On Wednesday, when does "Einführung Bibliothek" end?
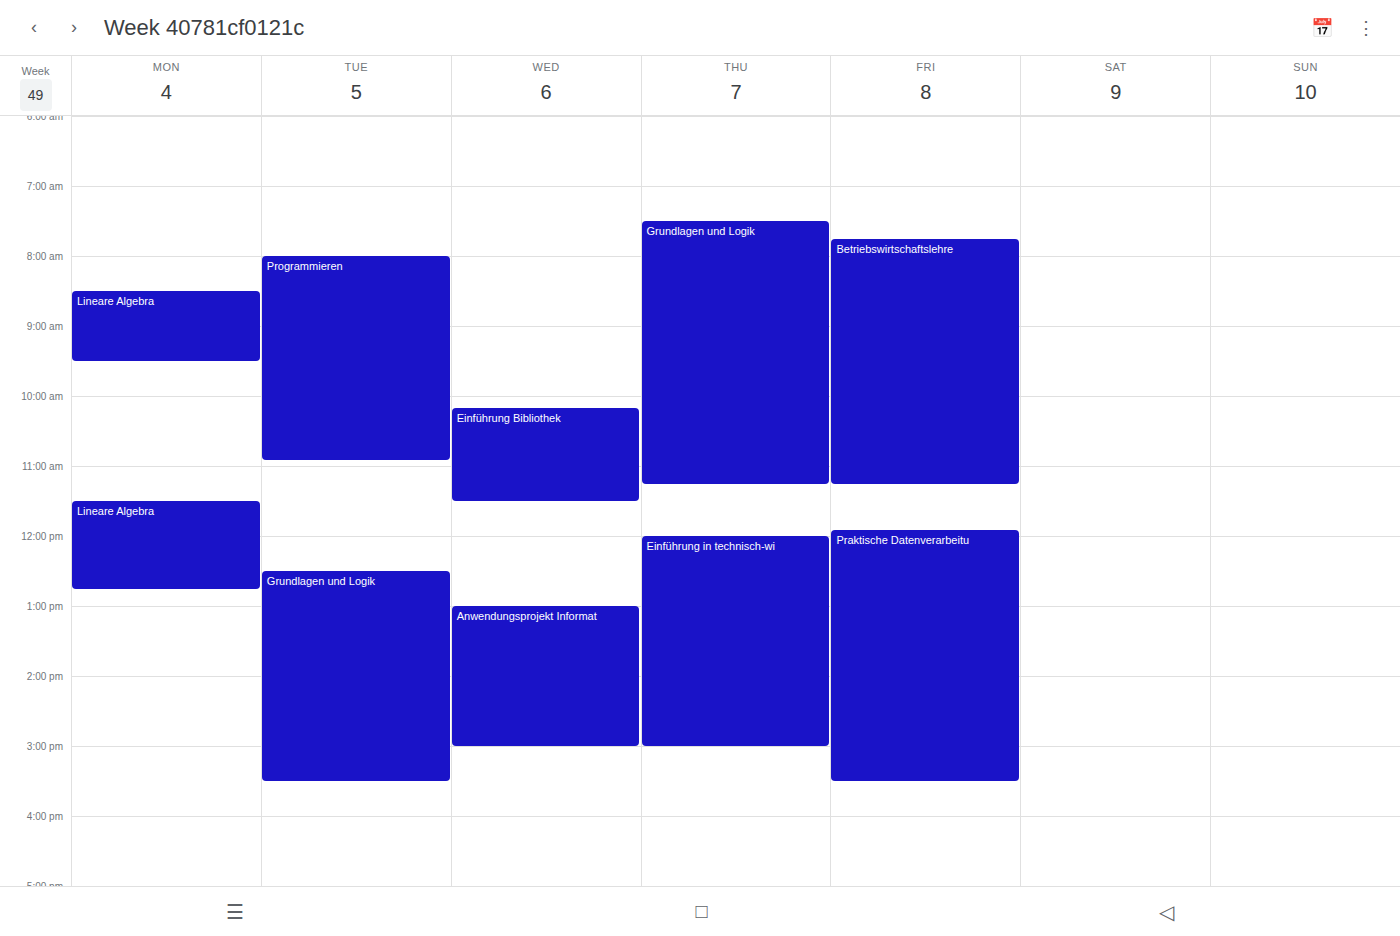
11:30 AM